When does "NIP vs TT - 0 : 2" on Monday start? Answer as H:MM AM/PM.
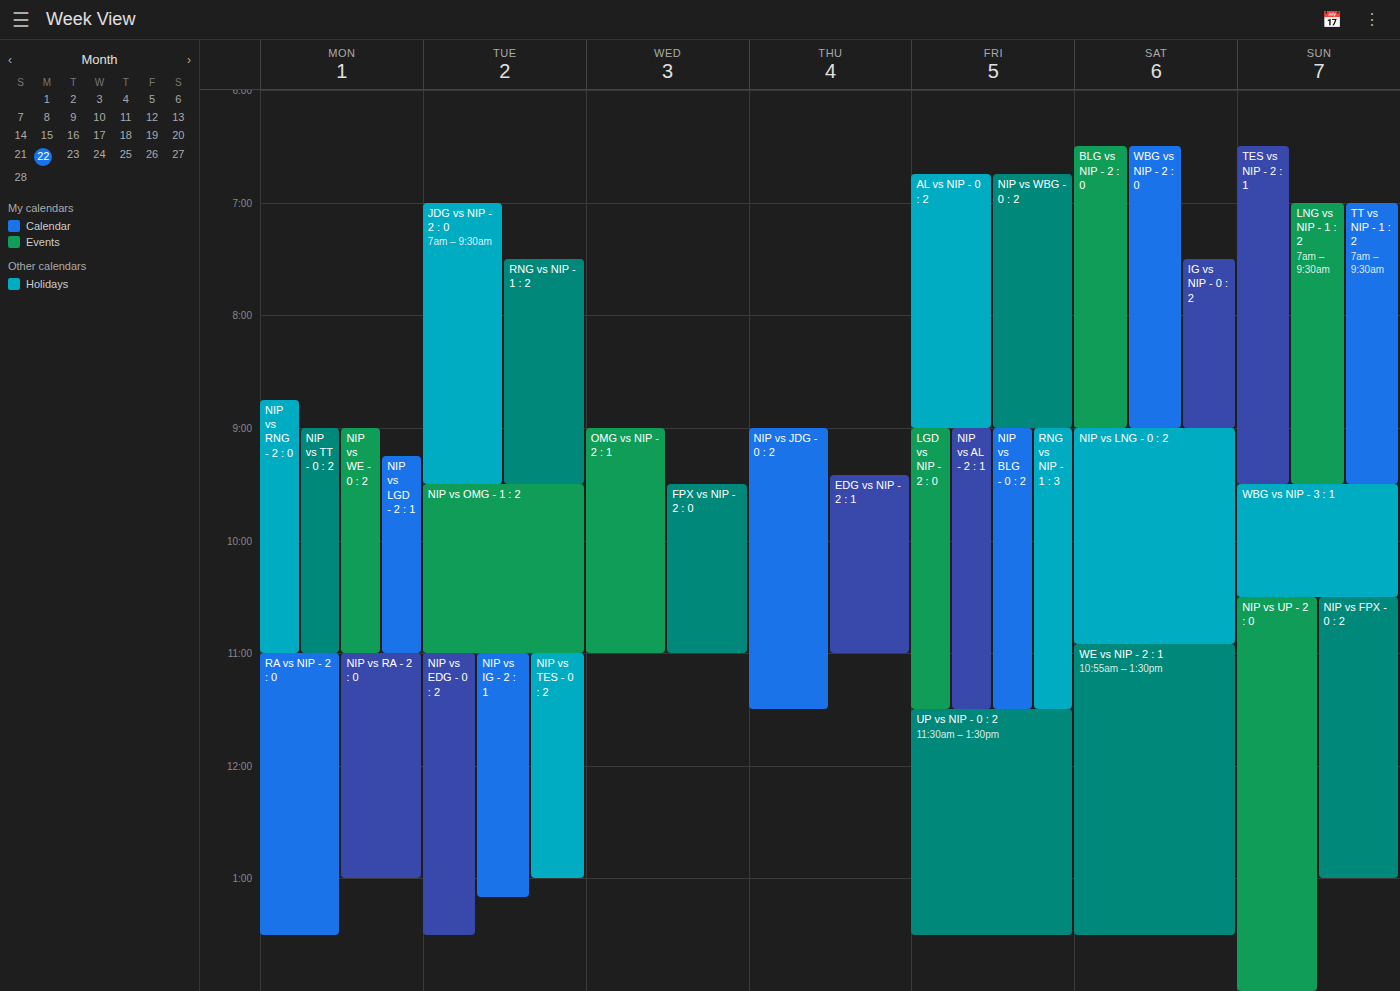
9:00 AM